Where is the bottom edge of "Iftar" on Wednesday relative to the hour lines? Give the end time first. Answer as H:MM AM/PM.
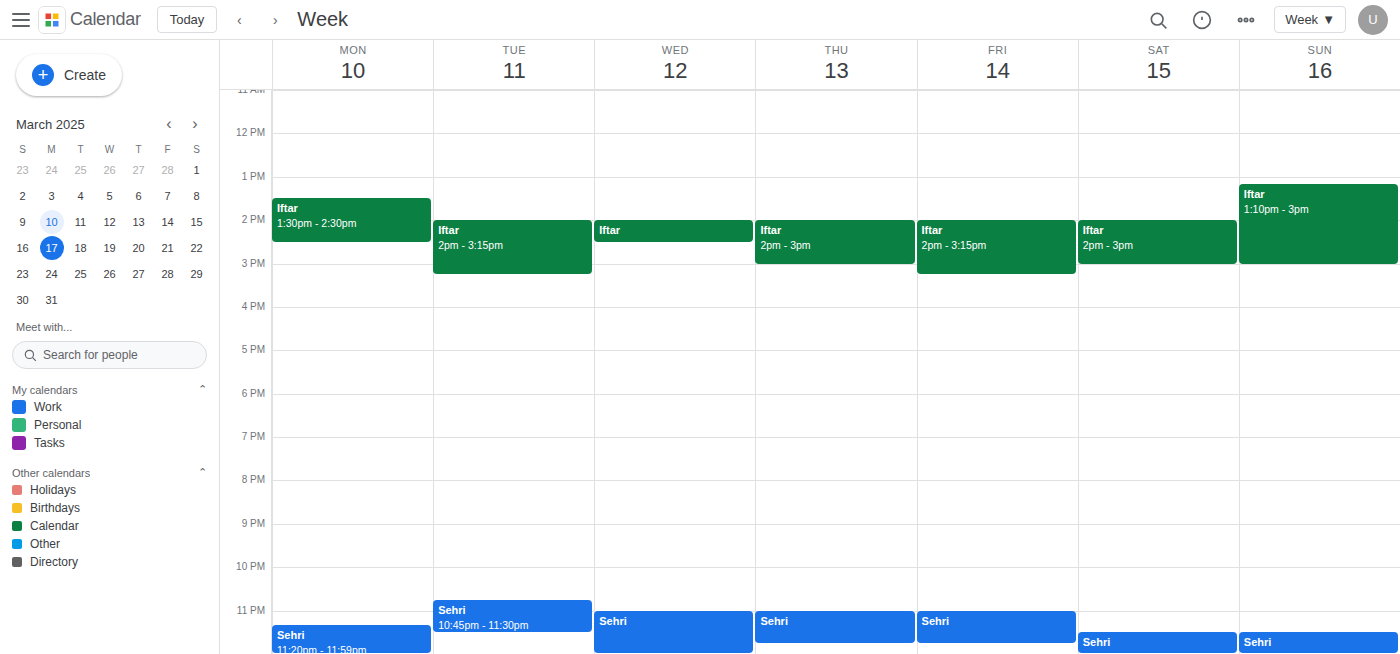
2:30 PM -- halfway between the 2 PM and 3 PM lines.